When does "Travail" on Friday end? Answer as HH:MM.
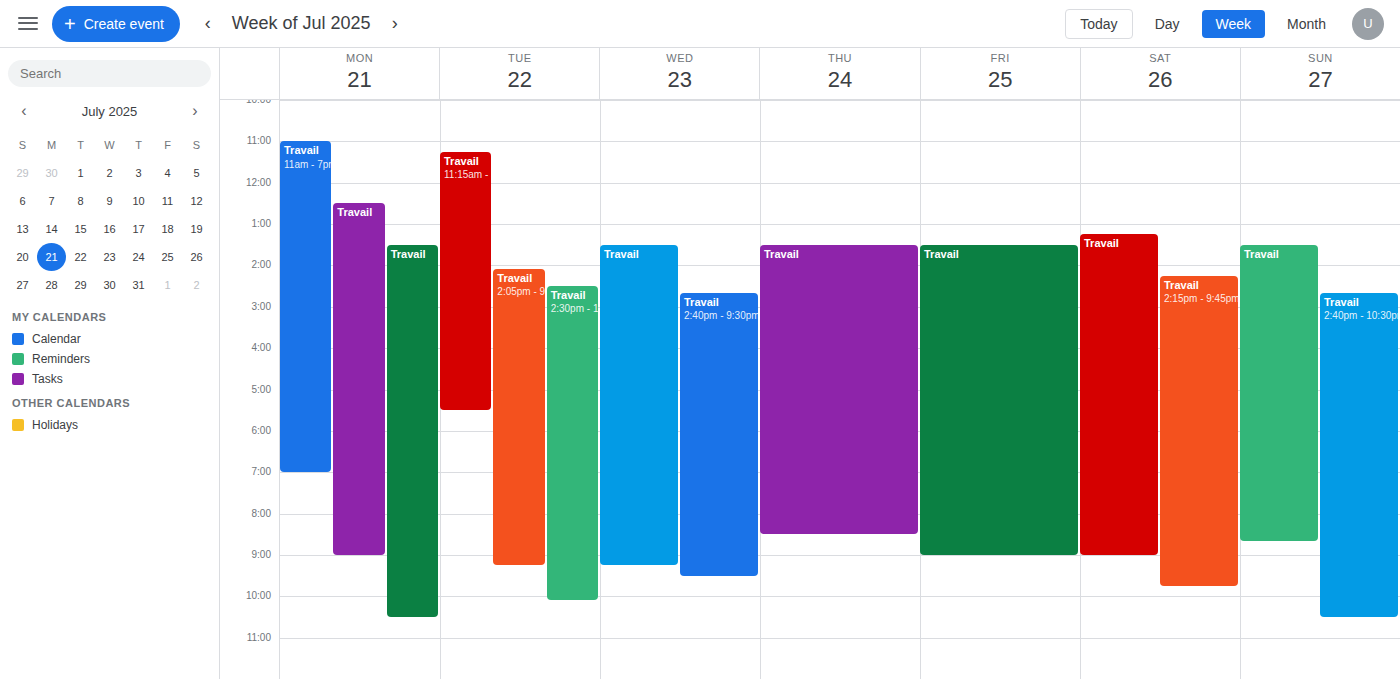
21:00